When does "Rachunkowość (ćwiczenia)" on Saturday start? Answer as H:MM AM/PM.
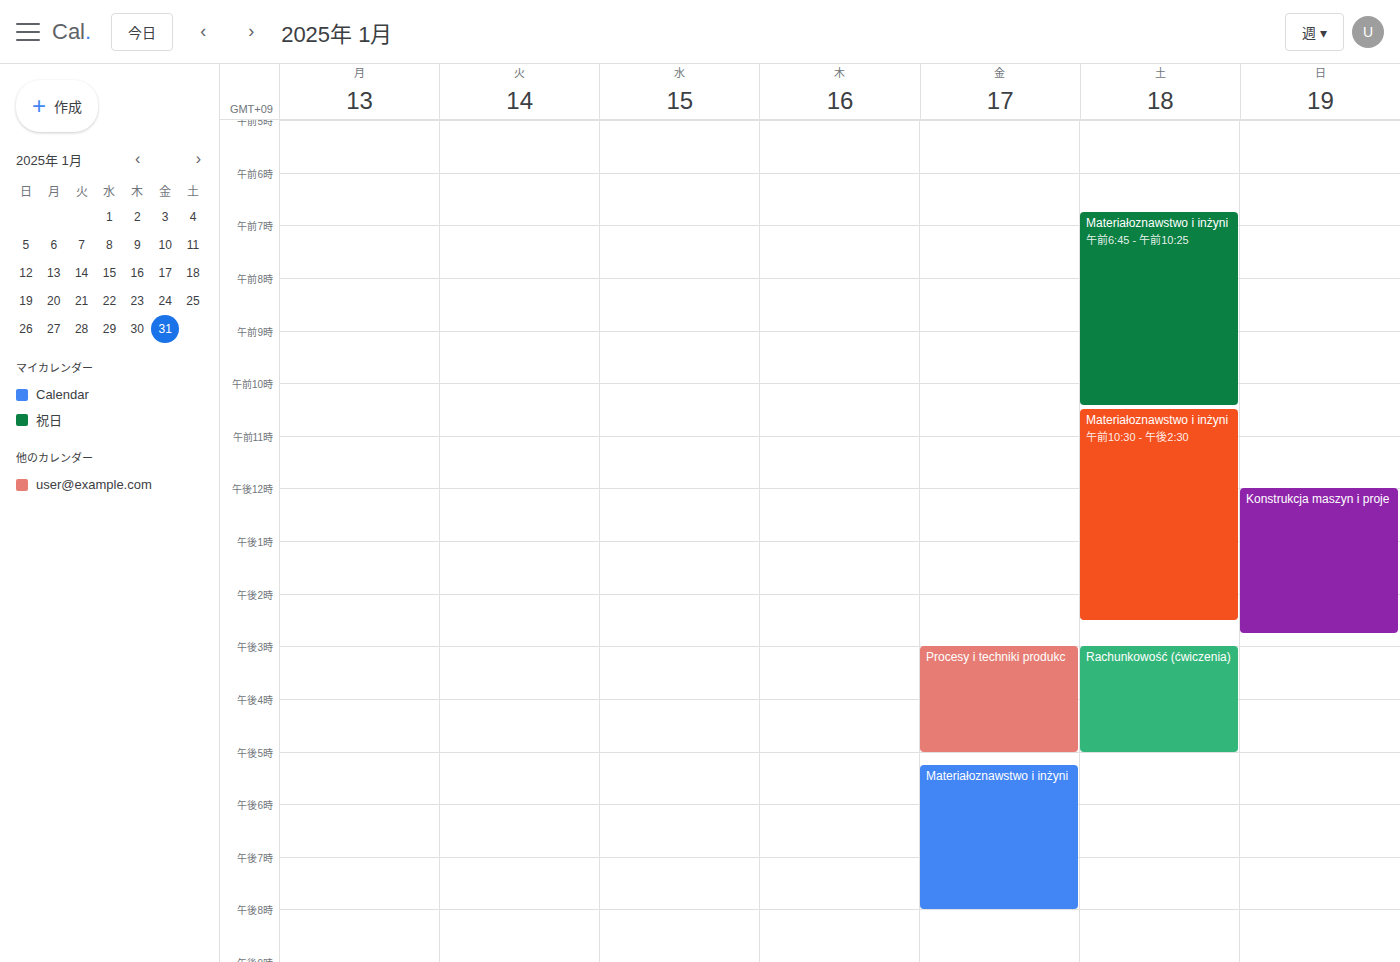
3:00 PM